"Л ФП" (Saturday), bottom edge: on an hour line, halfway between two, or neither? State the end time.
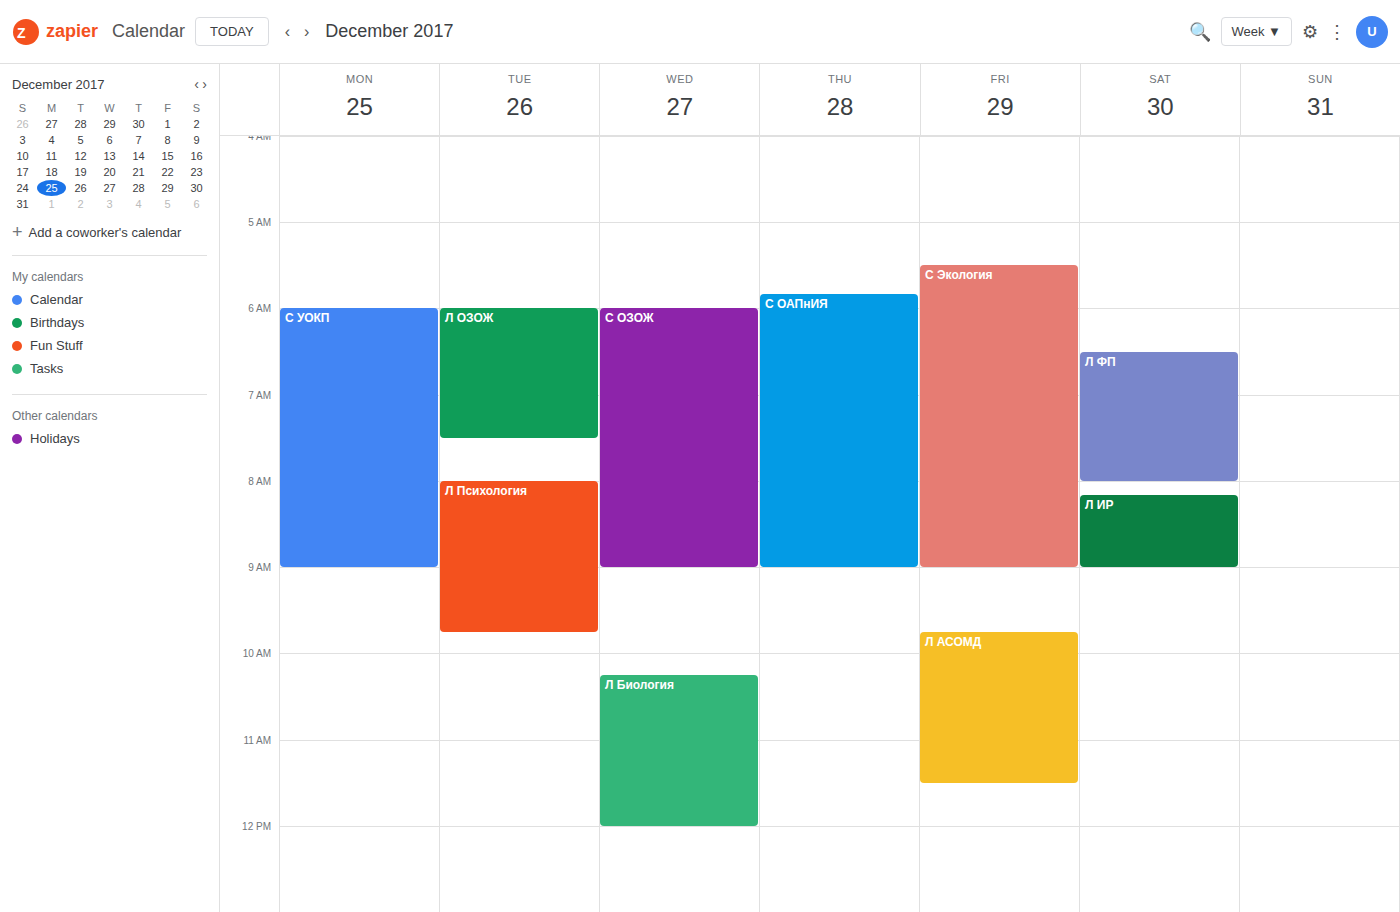
08:00 -- exactly on the 08:00 line.